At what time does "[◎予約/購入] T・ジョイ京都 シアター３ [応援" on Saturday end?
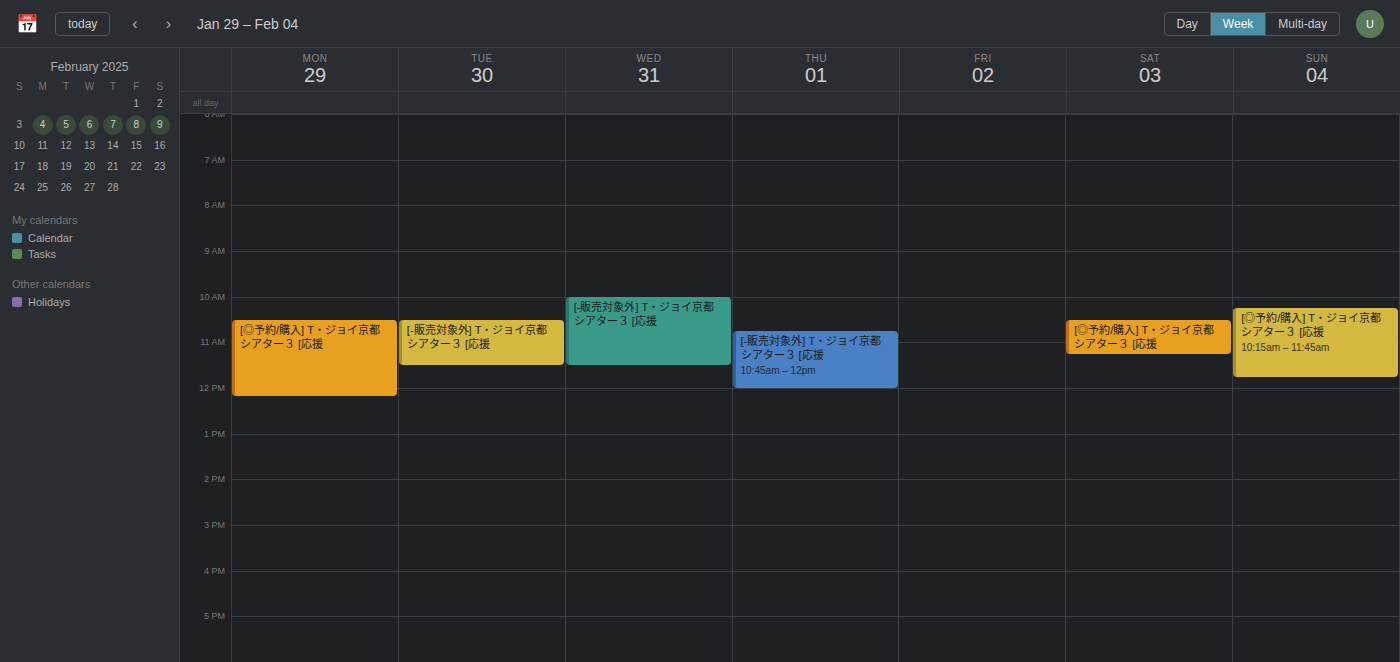
11:15